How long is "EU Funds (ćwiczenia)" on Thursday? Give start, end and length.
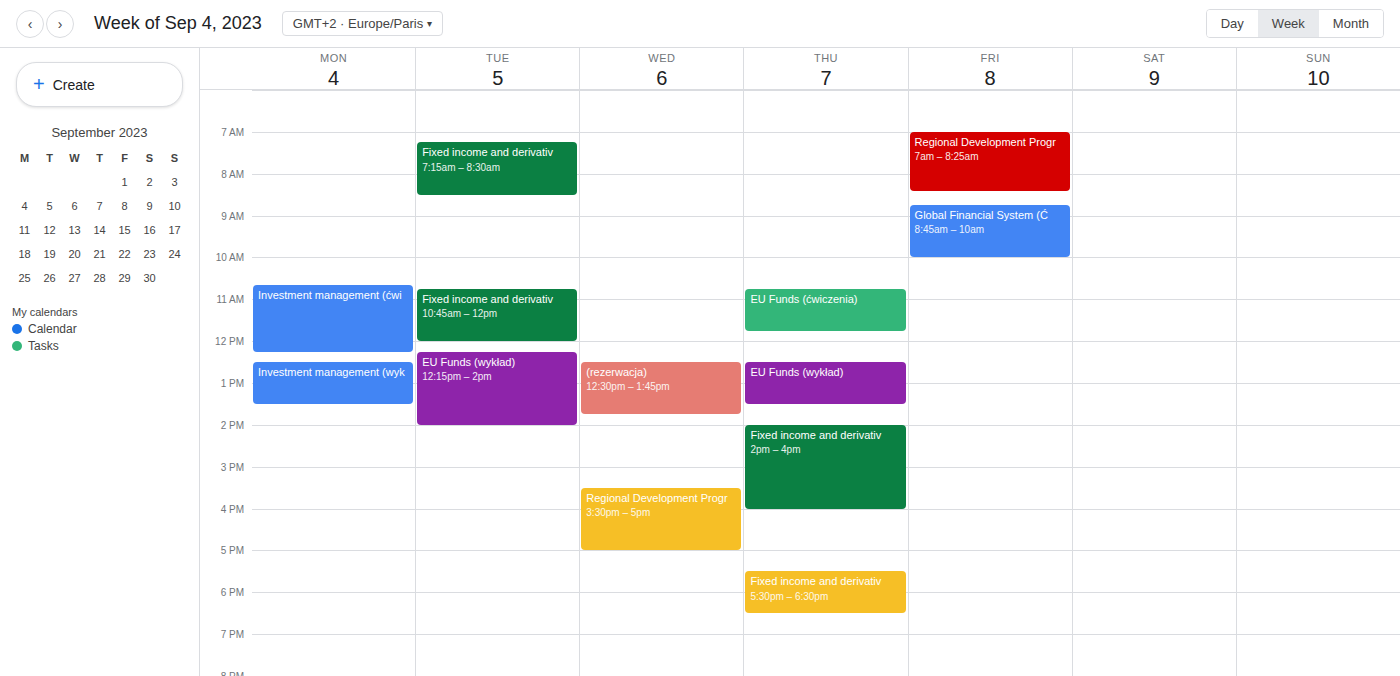
10:45 AM to 11:45 AM, 1 hour